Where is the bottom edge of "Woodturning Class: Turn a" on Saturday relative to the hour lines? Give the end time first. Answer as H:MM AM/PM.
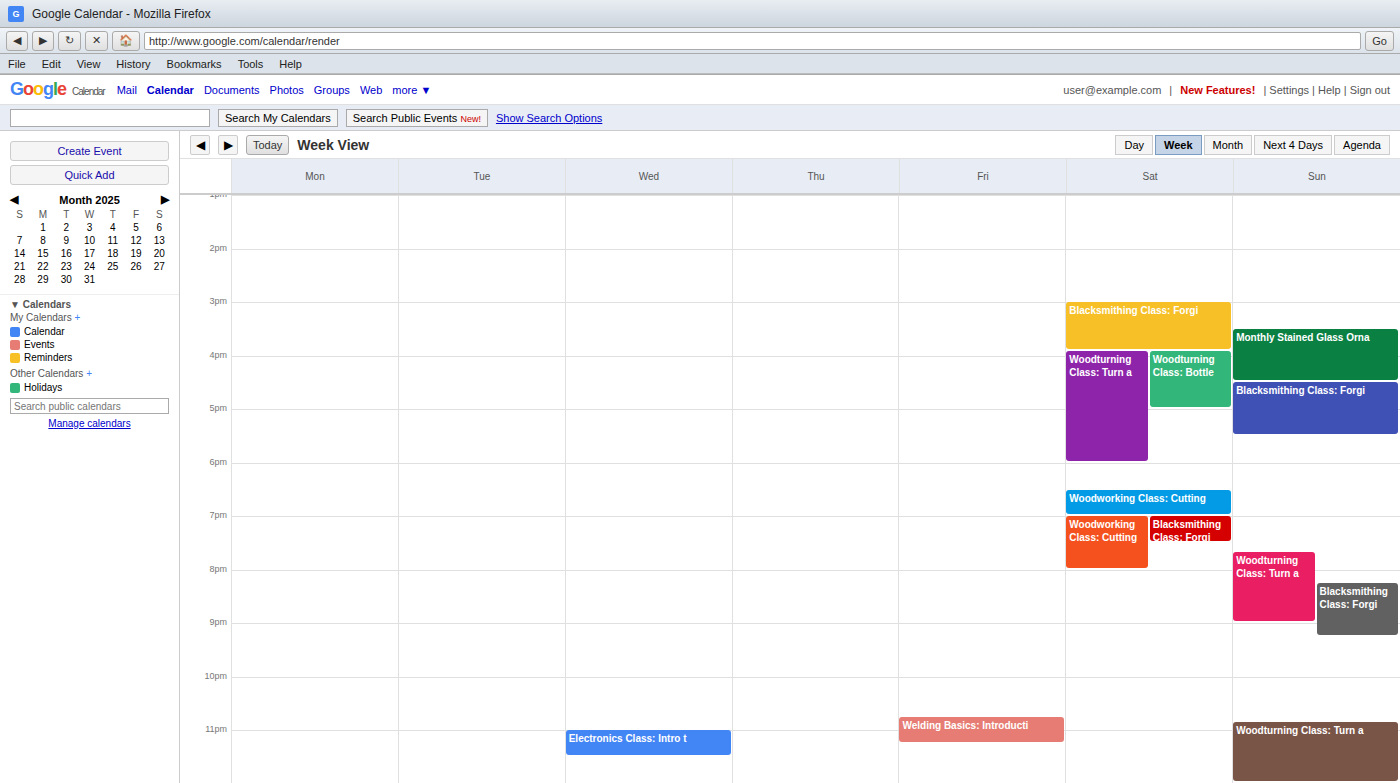
6:00 PM -- exactly on the 6 PM line.